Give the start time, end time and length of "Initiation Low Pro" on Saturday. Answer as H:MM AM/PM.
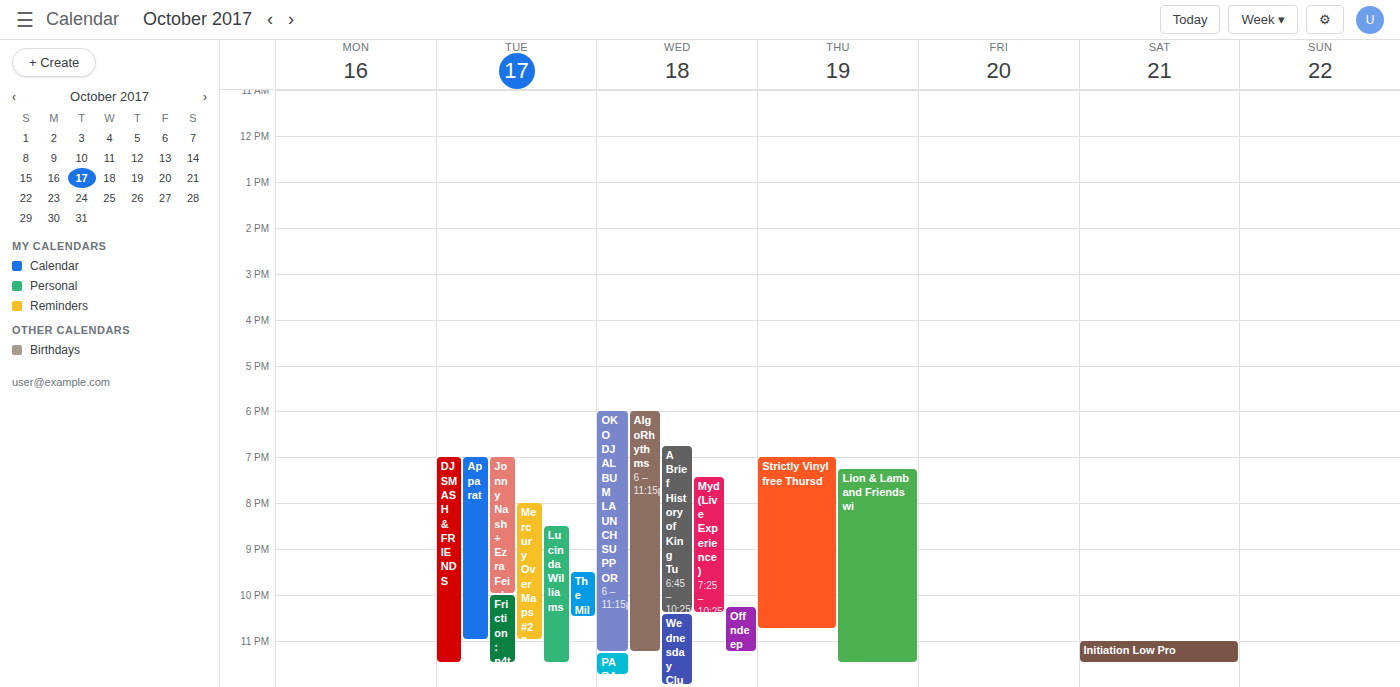
11:00 PM to 11:30 PM, 30 minutes